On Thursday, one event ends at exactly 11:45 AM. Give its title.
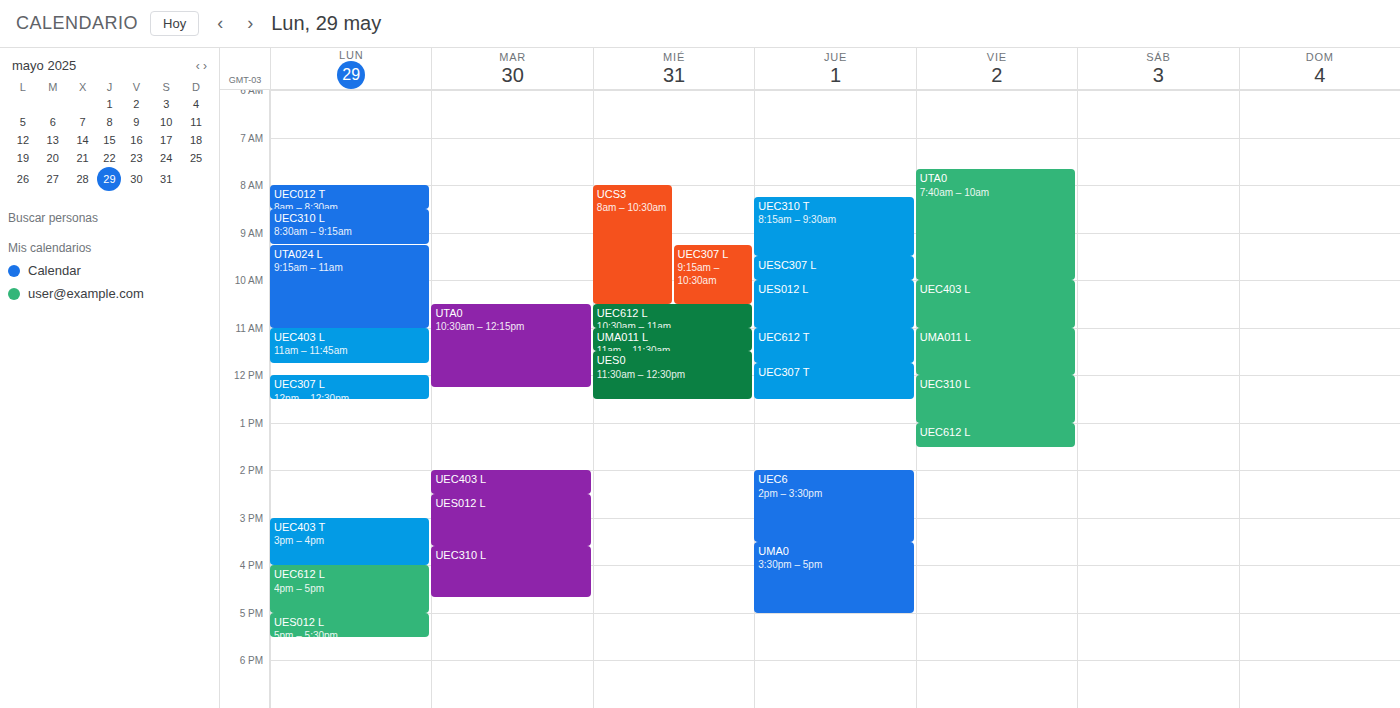
"UEC612 T"